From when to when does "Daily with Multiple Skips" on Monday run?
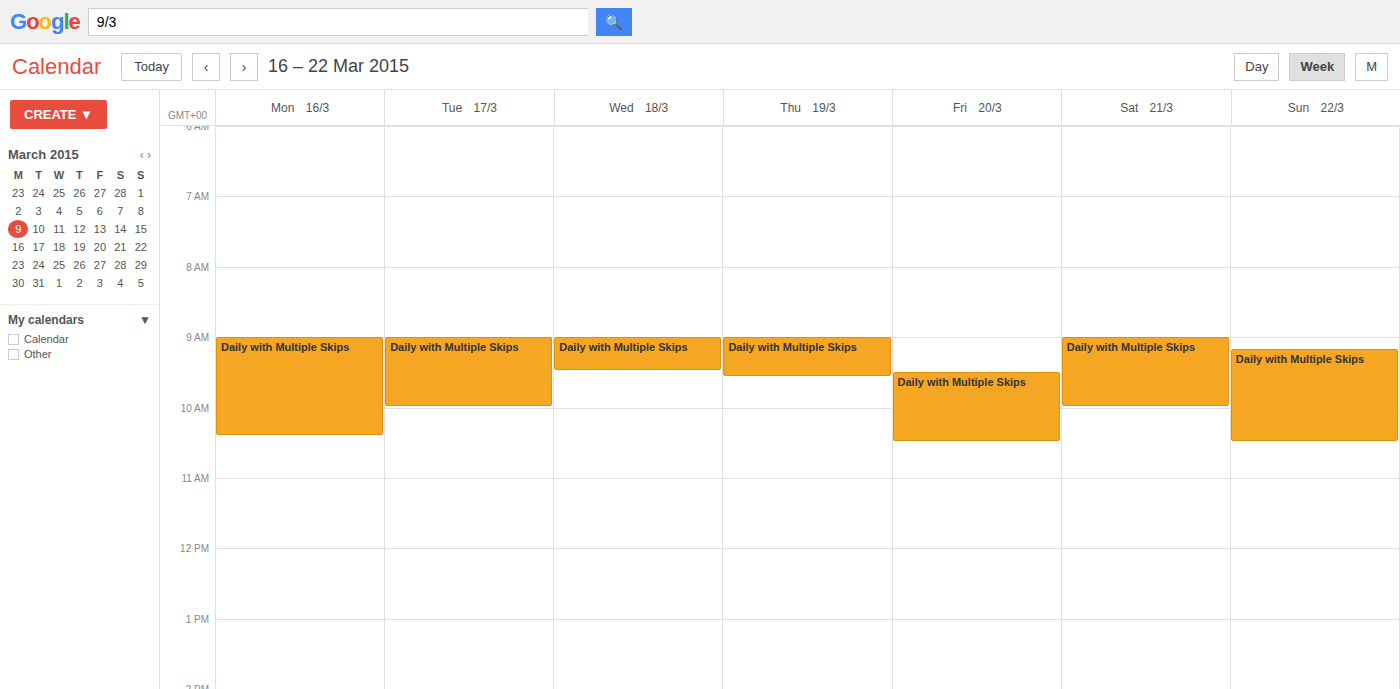
9:00 AM to 10:25 AM